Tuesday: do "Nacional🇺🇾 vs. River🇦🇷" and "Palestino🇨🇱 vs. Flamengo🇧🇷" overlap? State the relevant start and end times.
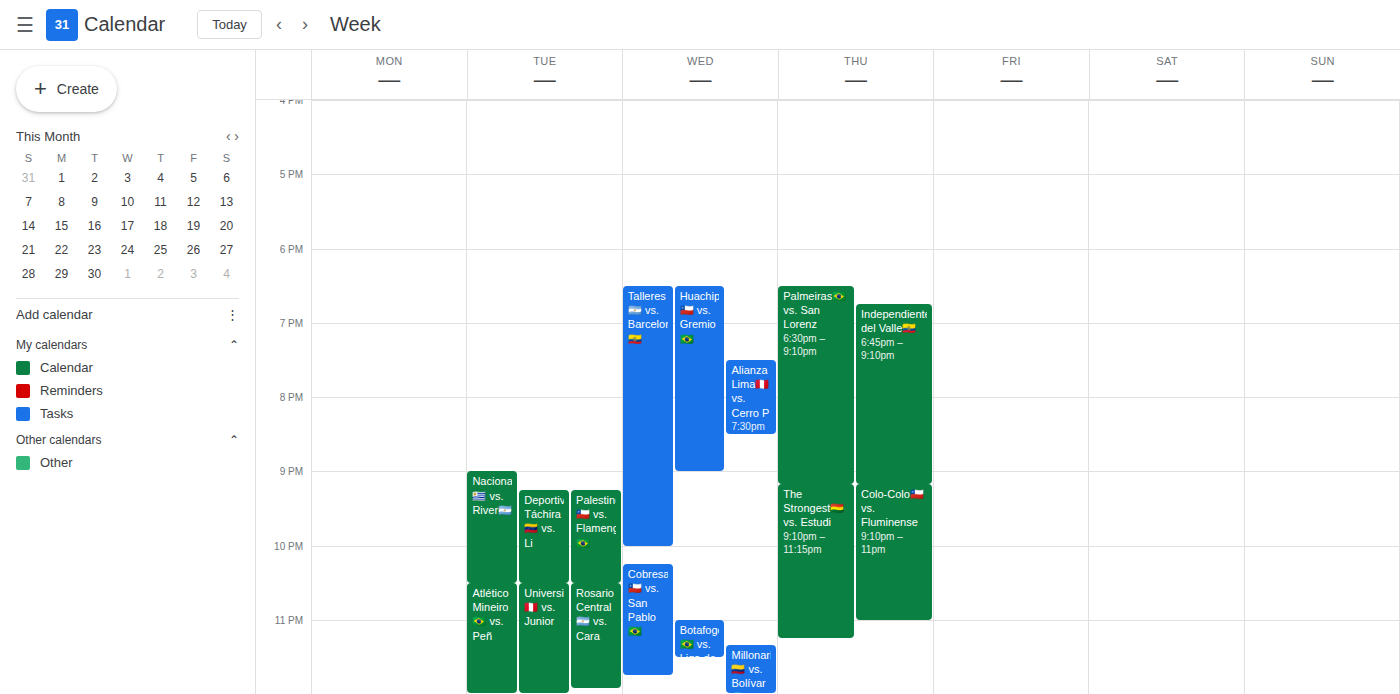
"Palestino🇨🇱 vs. Flamengo🇧🇷" starts at 9:15 PM, before "Nacional🇺🇾 vs. River🇦🇷" ends at 10:30 PM -- they overlap.